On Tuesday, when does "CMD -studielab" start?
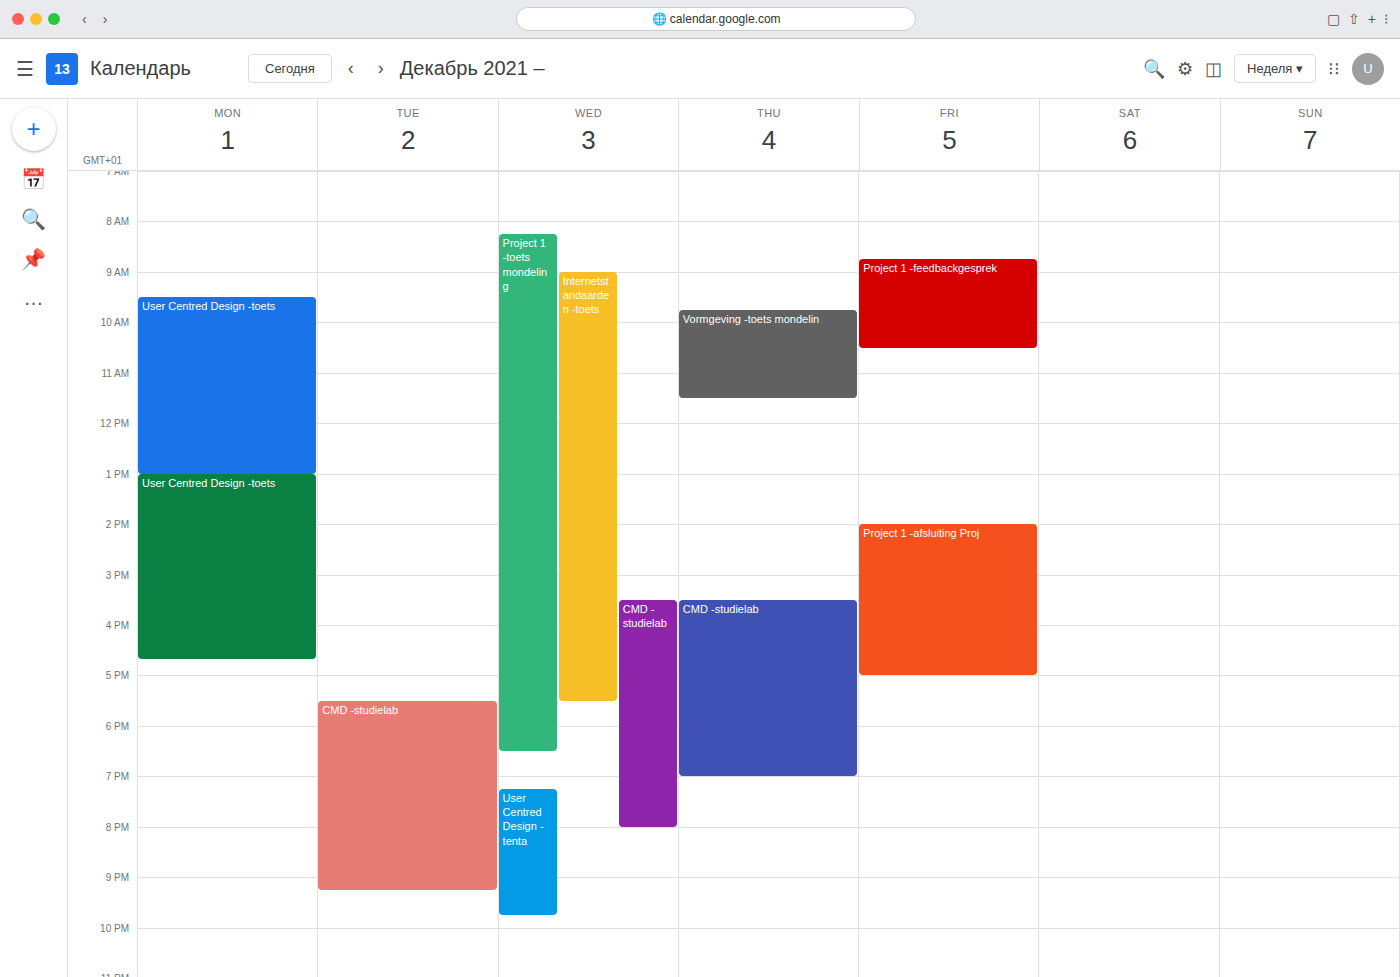
5:30 PM